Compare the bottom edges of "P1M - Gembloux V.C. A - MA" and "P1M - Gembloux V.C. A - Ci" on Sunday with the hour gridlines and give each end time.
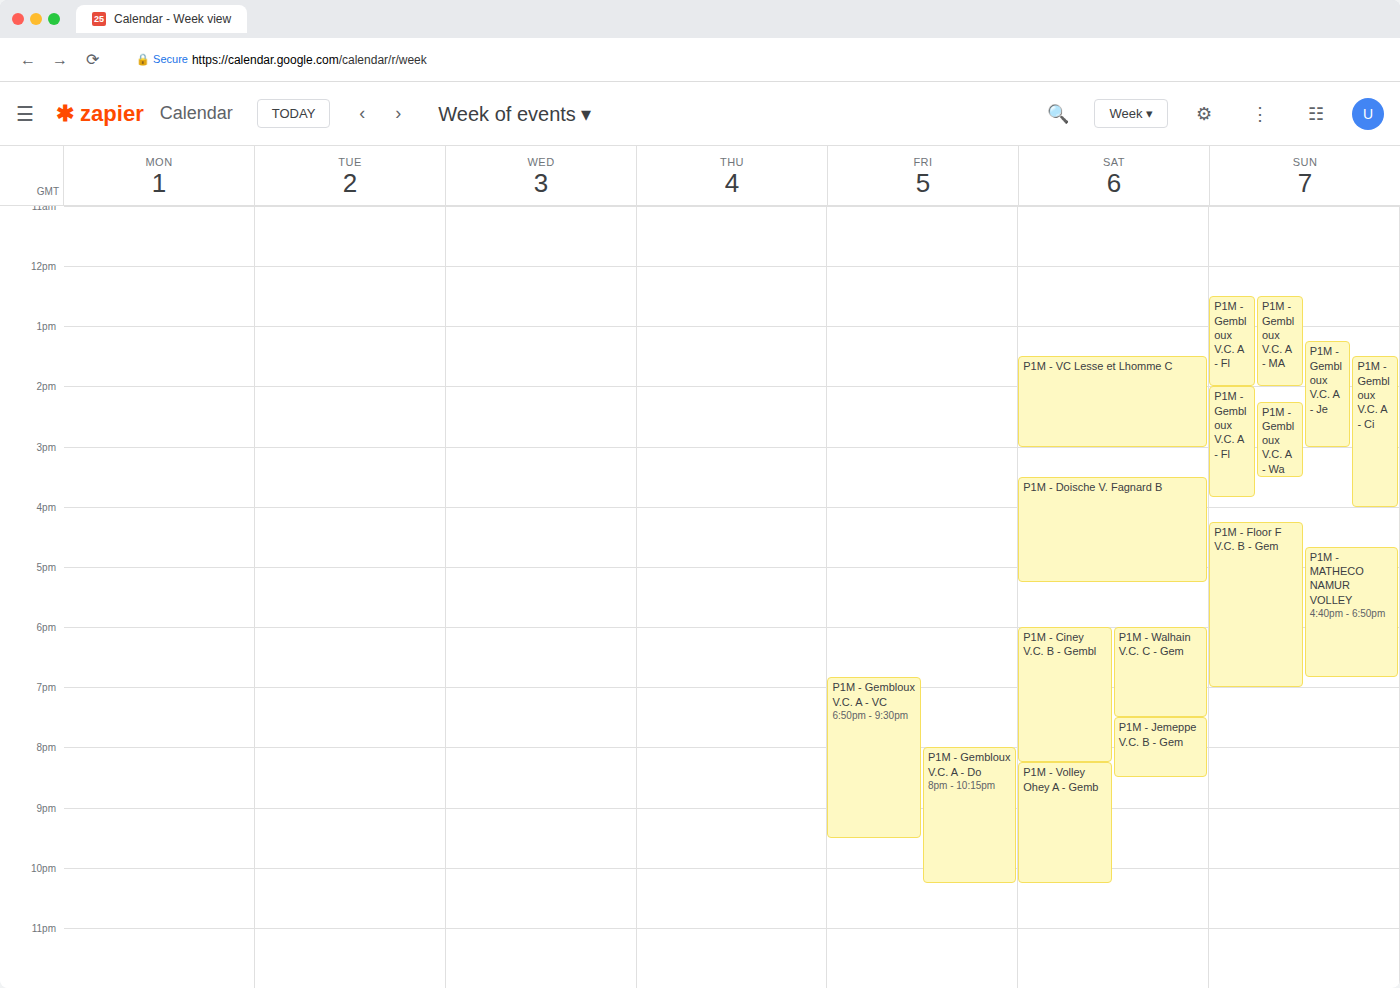
"P1M - Gembloux V.C. A - MA": 2:00 PM, exactly on the 2 PM line. "P1M - Gembloux V.C. A - Ci": 4:00 PM, exactly on the 4 PM line.